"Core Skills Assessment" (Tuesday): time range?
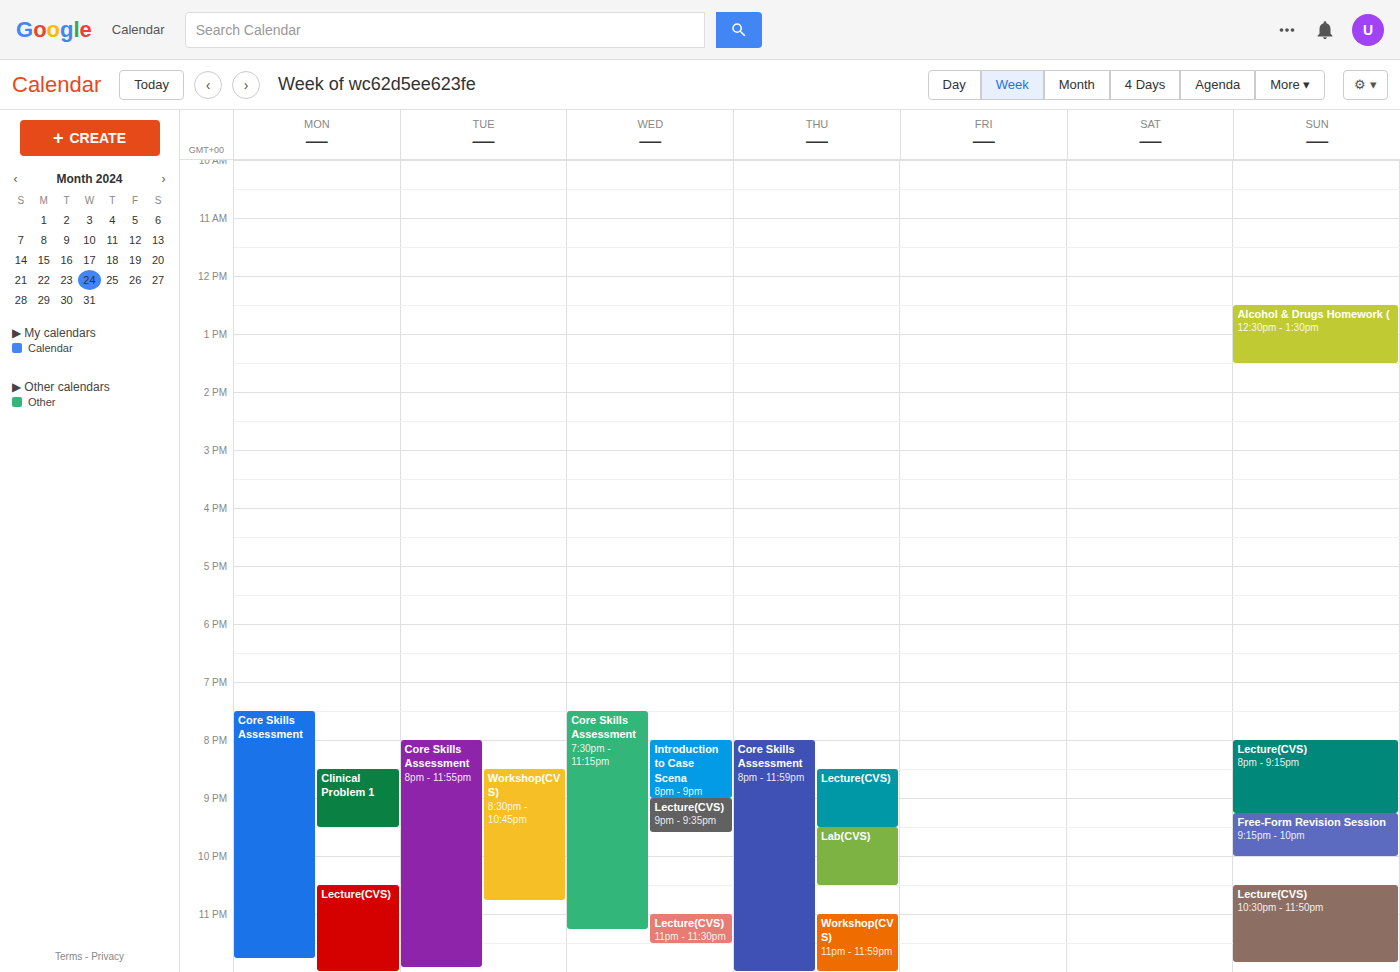
8:00 PM to 11:55 PM